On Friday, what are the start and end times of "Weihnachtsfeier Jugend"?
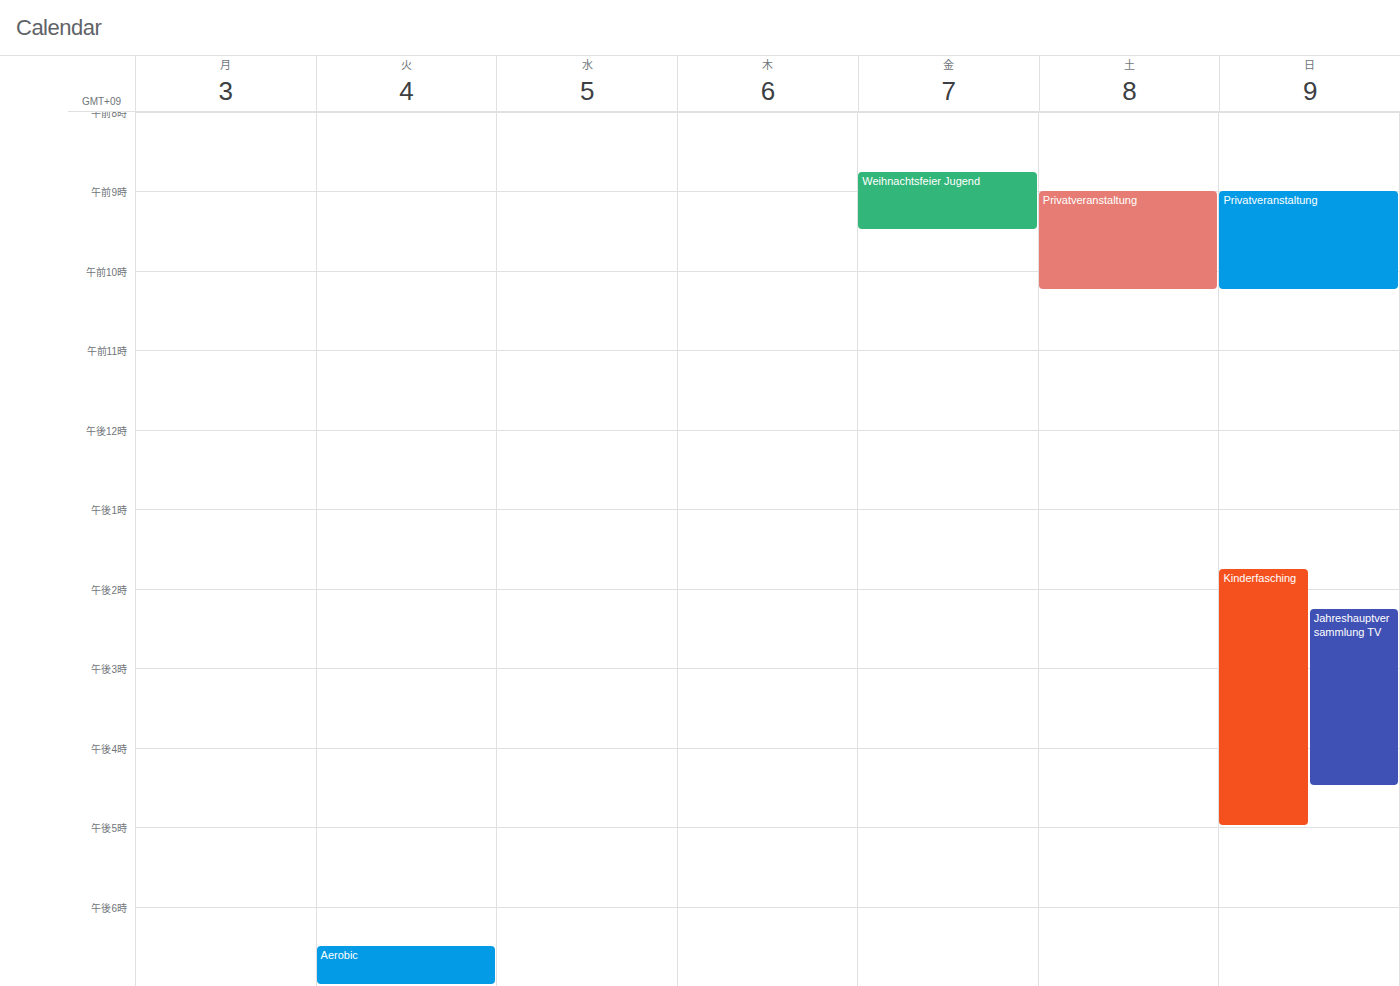
8:45 AM to 9:30 AM